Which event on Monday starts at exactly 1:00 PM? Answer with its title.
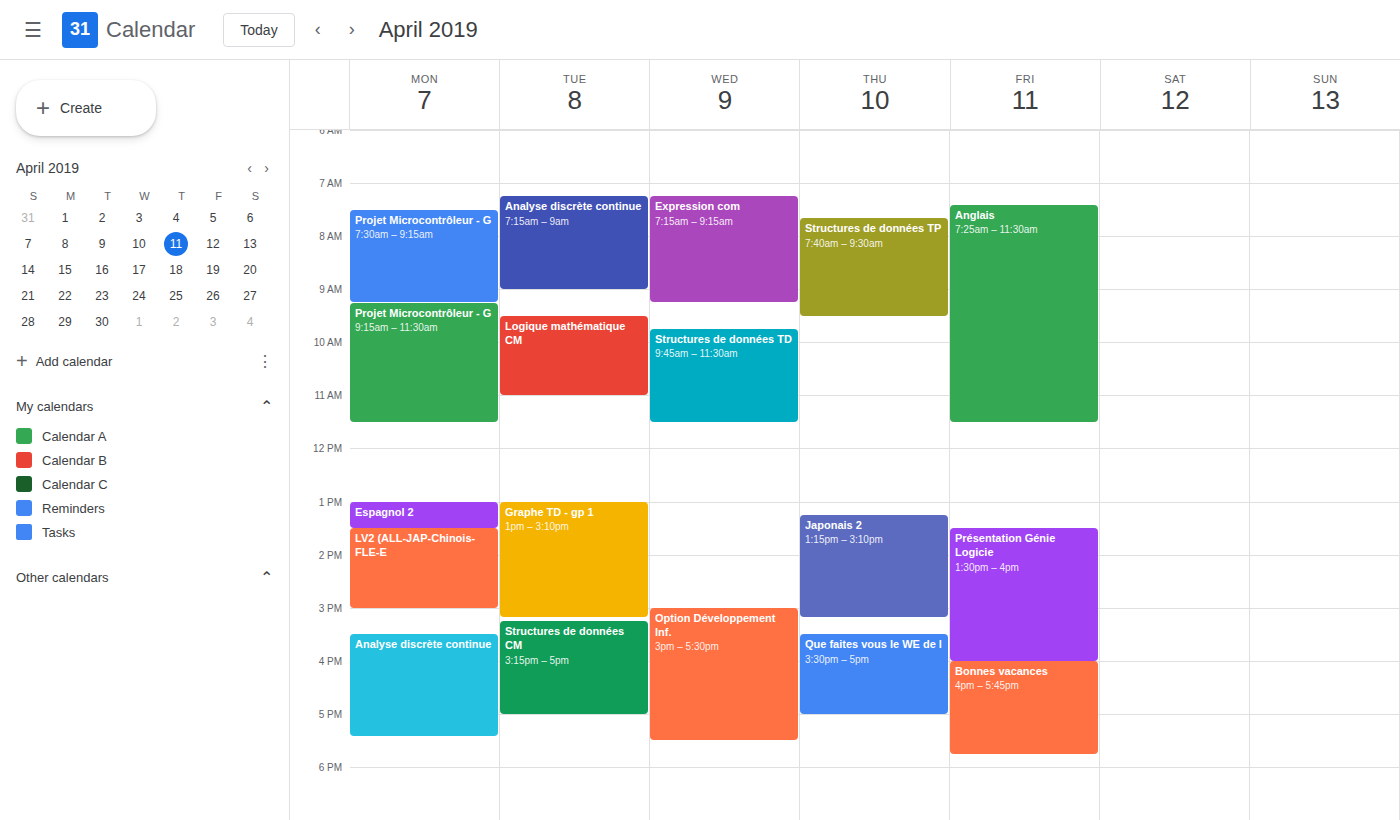
"Espagnol 2"